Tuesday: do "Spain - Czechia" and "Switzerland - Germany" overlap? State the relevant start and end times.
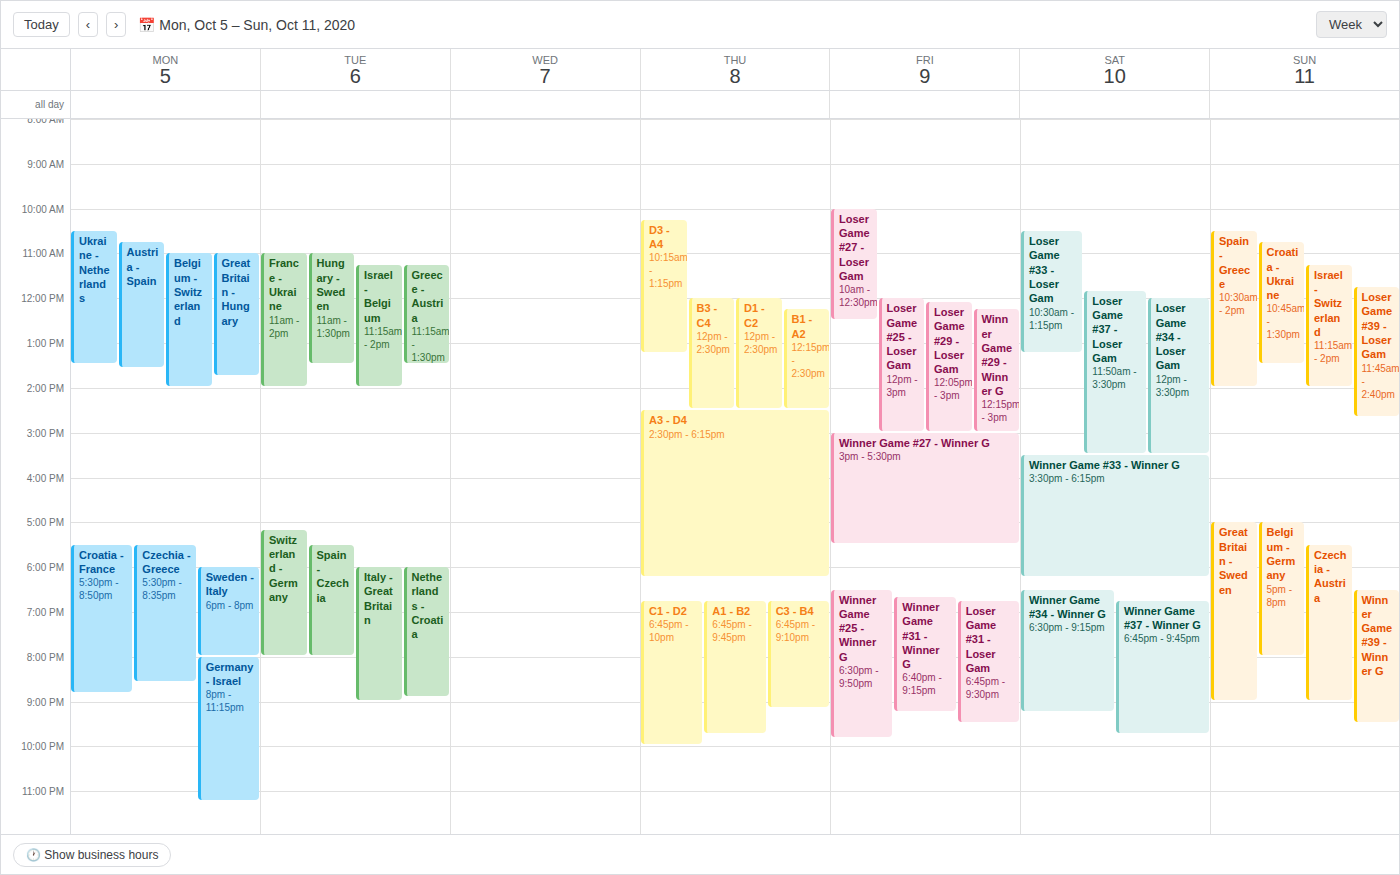
"Spain - Czechia" runs 5:30 PM to 8:00 PM, inside "Switzerland - Germany" -- they overlap.